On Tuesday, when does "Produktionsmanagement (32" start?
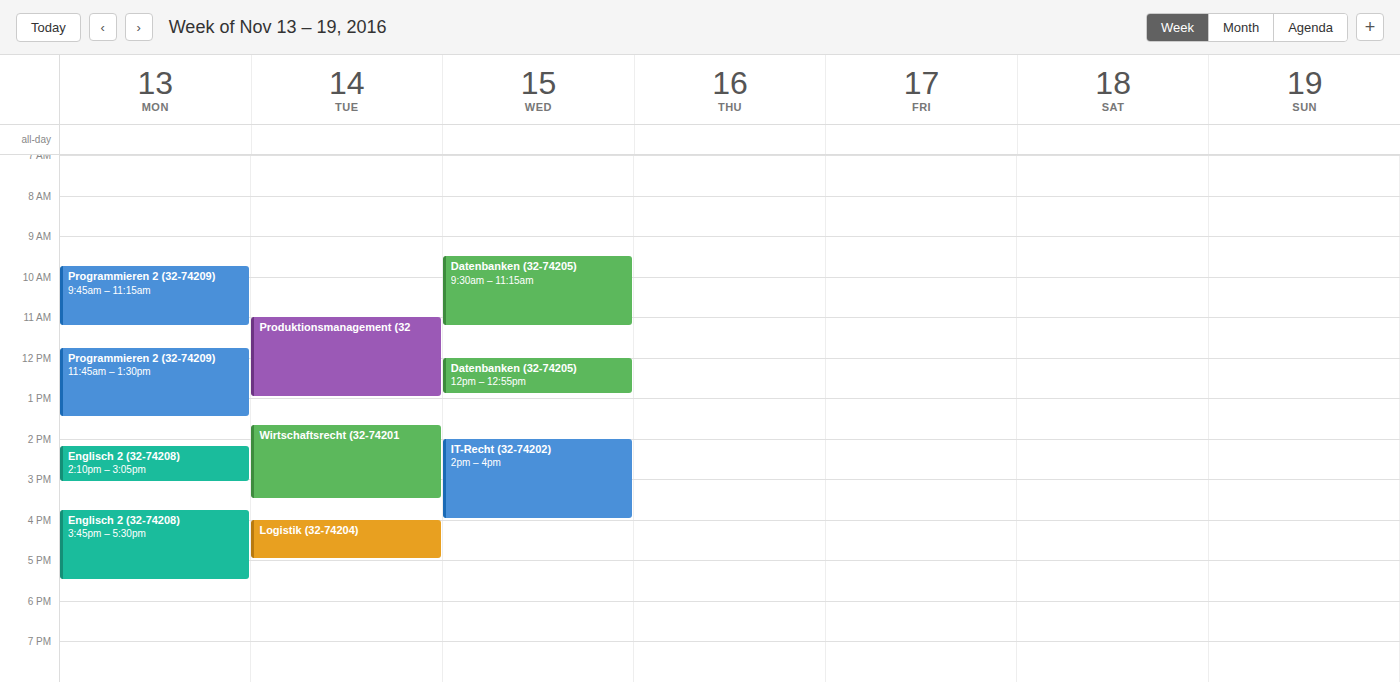
11:00